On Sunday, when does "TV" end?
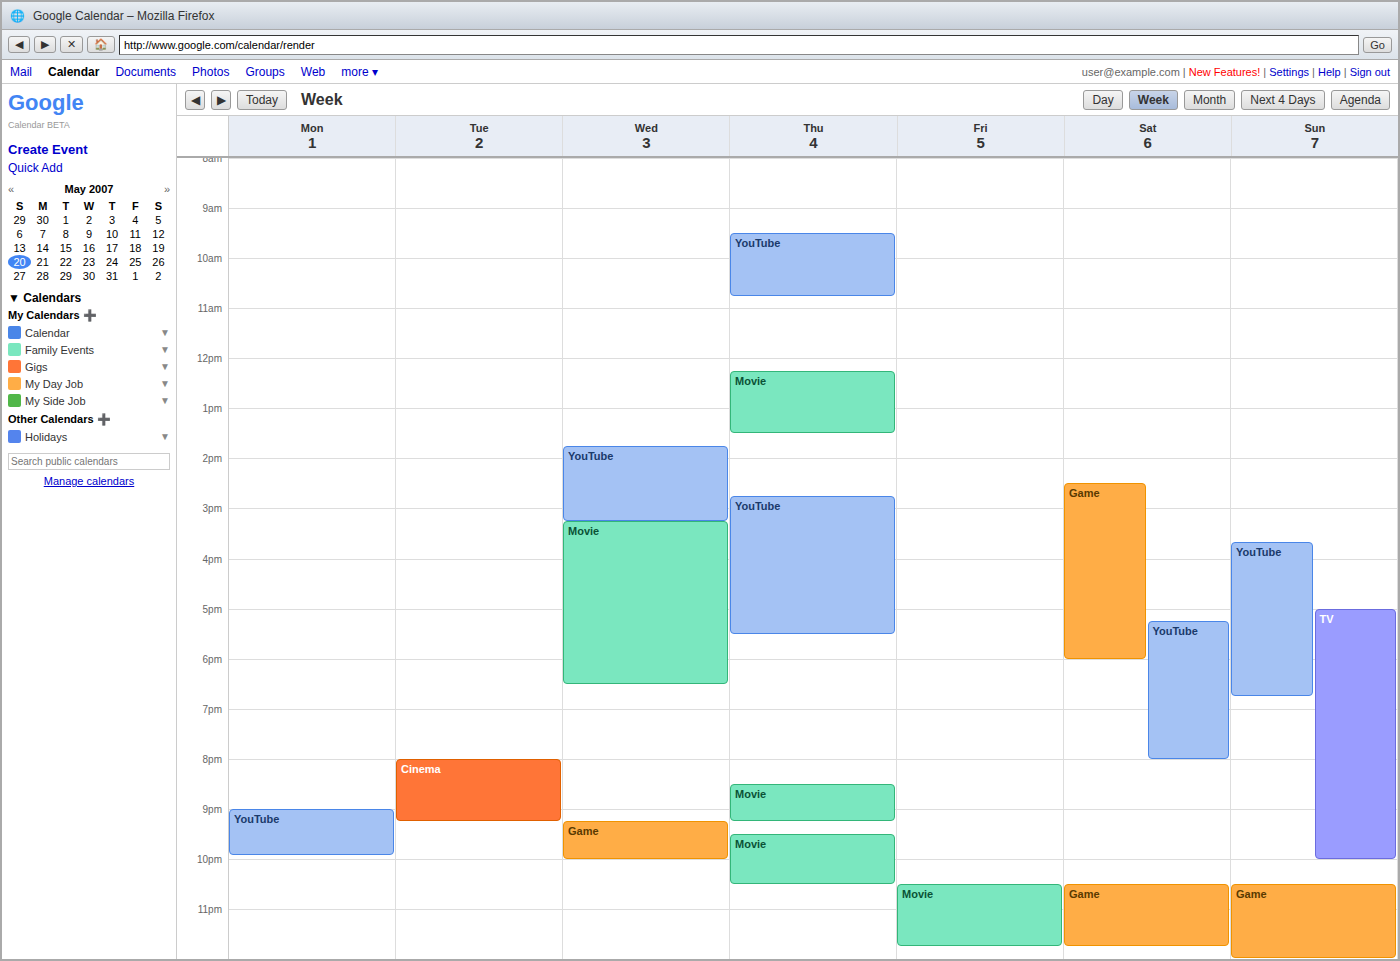
10:00 PM